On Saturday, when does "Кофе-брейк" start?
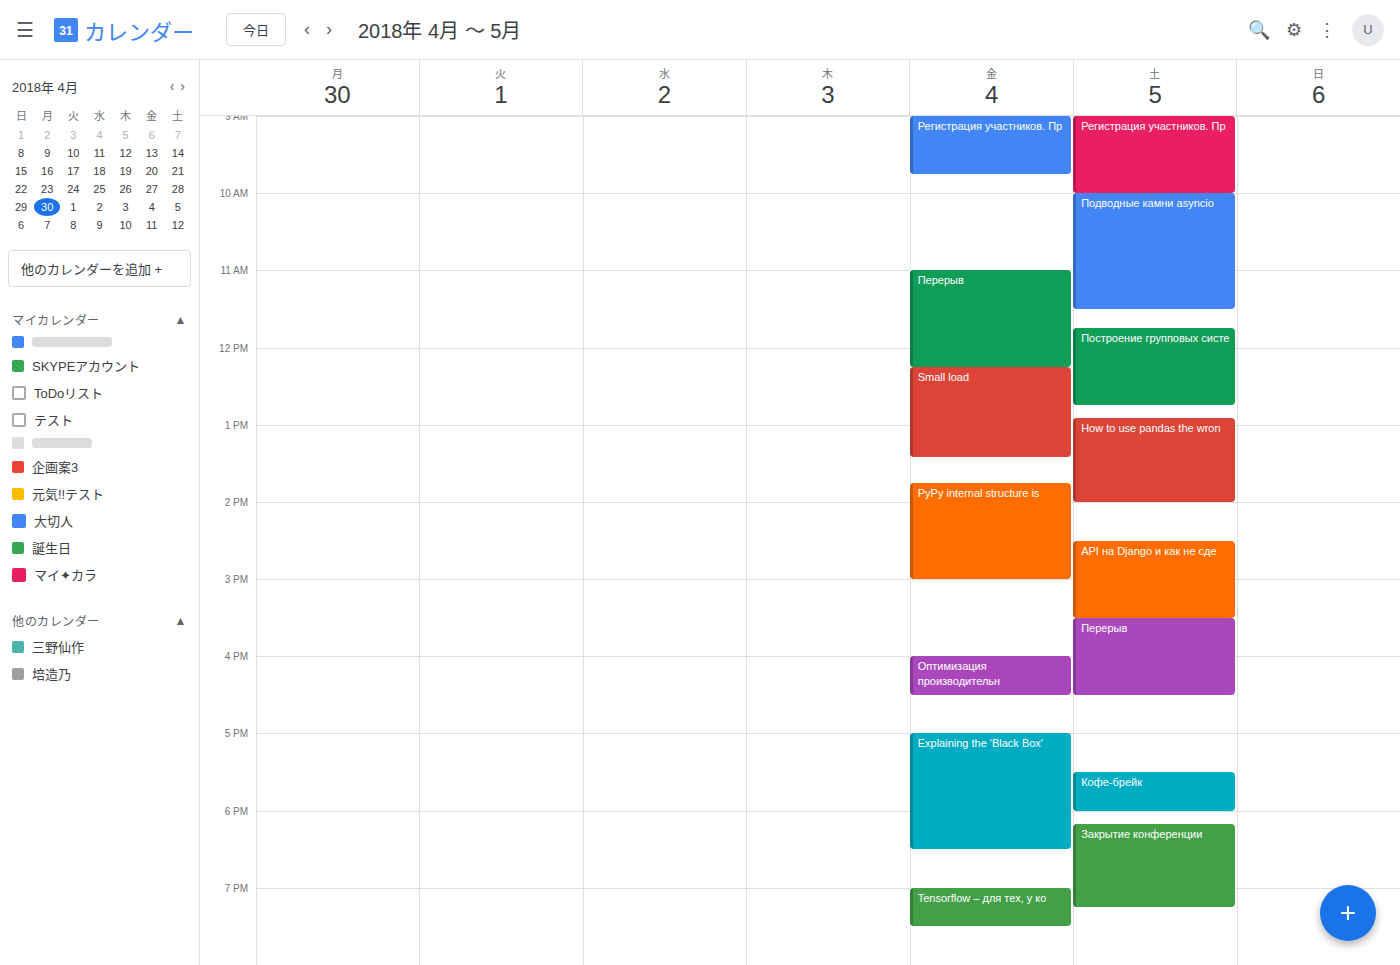
5:30 PM